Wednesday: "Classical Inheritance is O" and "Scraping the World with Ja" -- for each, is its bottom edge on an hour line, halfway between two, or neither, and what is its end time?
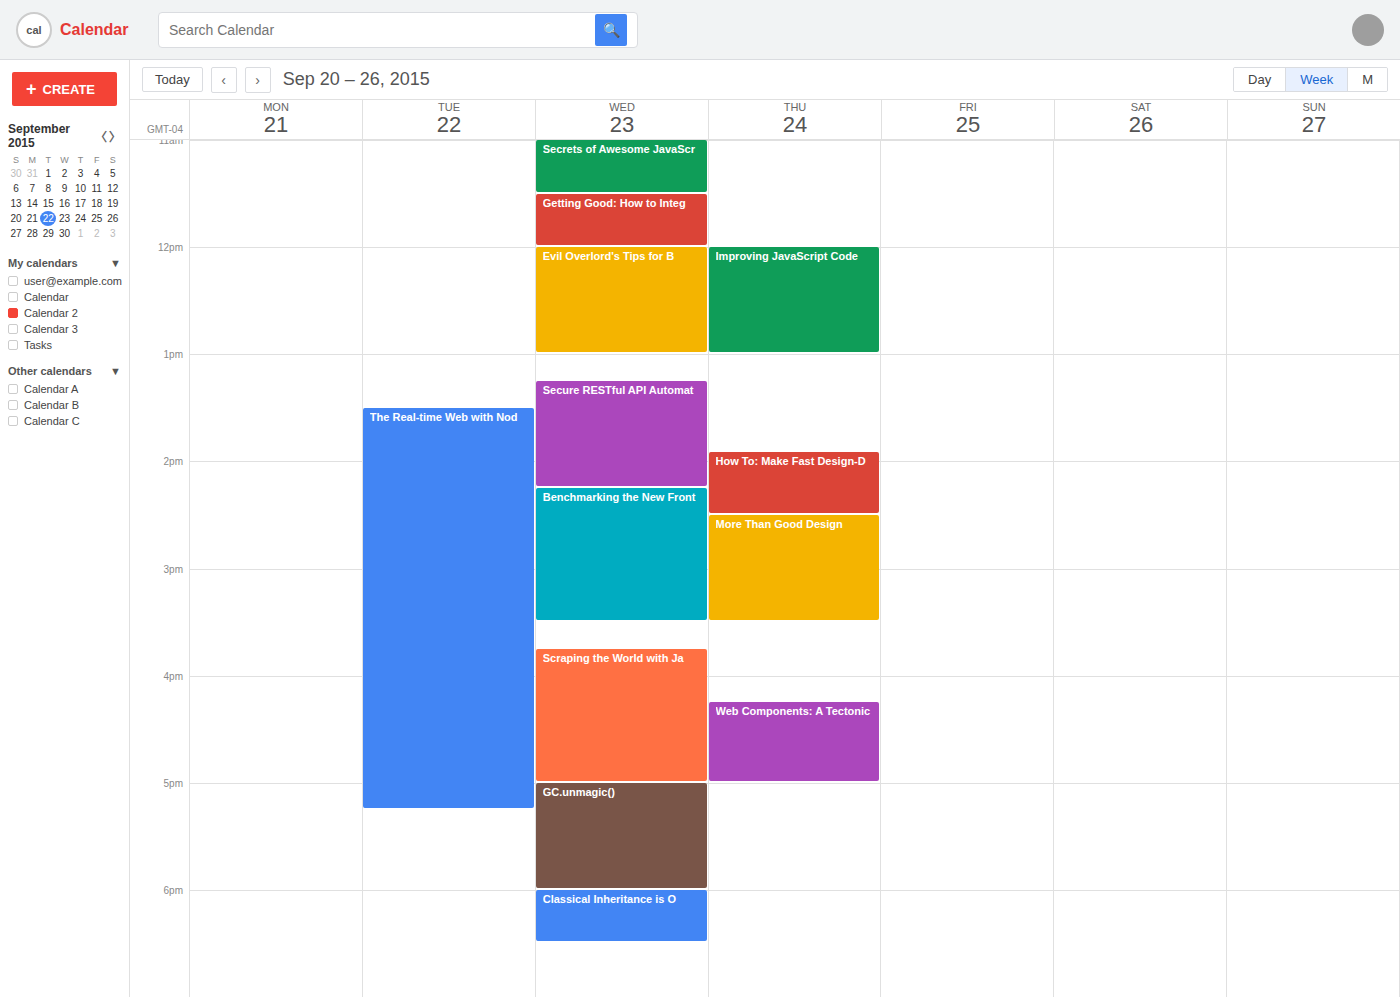
"Classical Inheritance is O": 6:30 PM, halfway between the 6 PM and 7 PM lines. "Scraping the World with Ja": 5:00 PM, exactly on the 5 PM line.